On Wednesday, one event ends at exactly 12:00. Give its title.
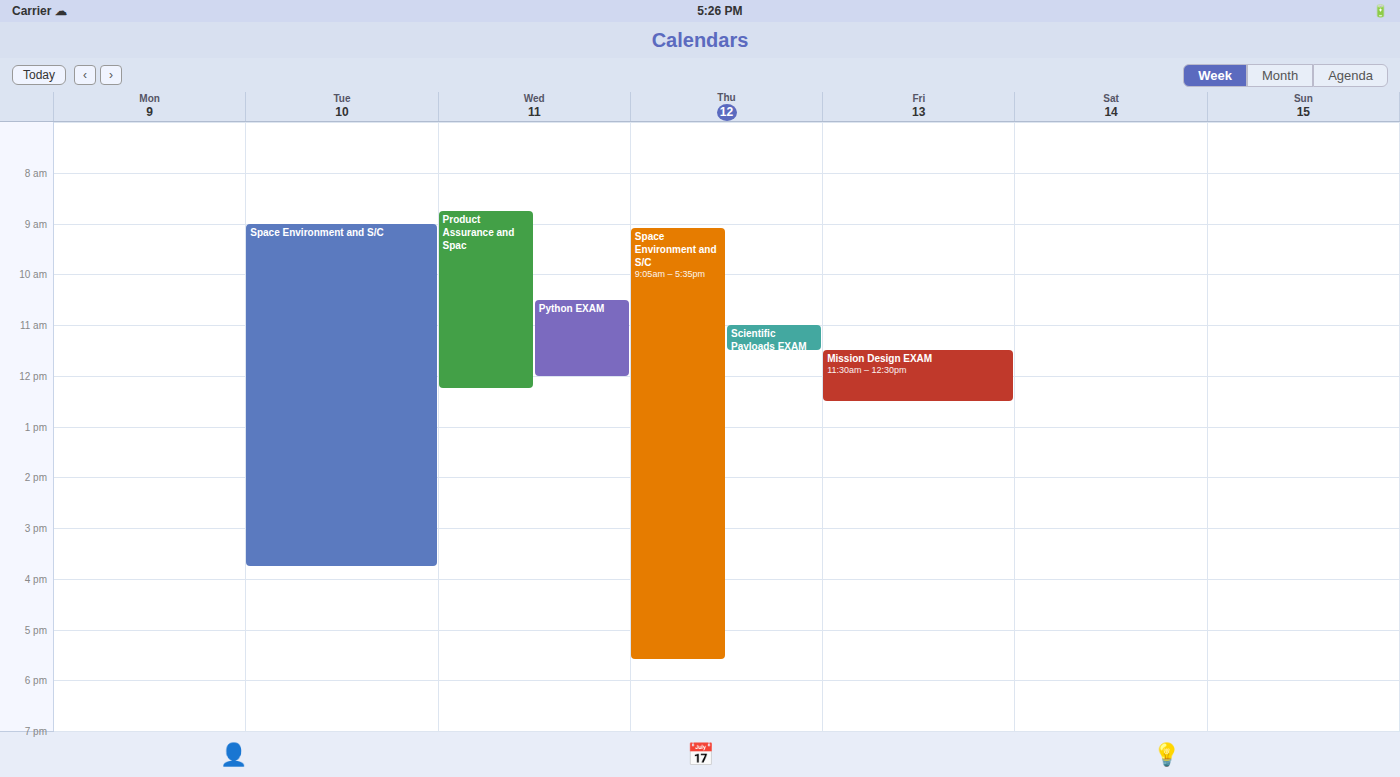
"Python EXAM"